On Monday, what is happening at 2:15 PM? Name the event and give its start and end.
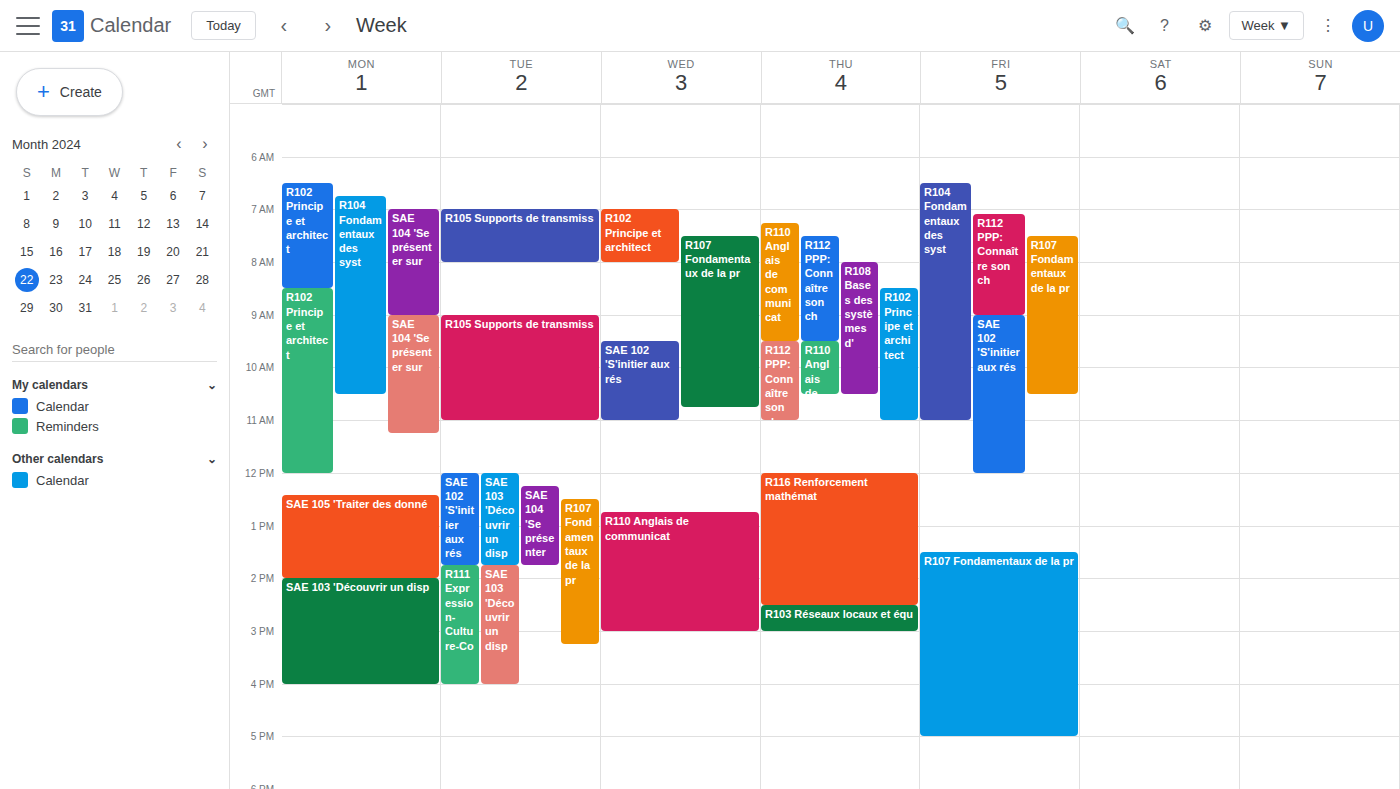
"SAE 103 'Découvrir un disp", 2:00 PM to 4:00 PM